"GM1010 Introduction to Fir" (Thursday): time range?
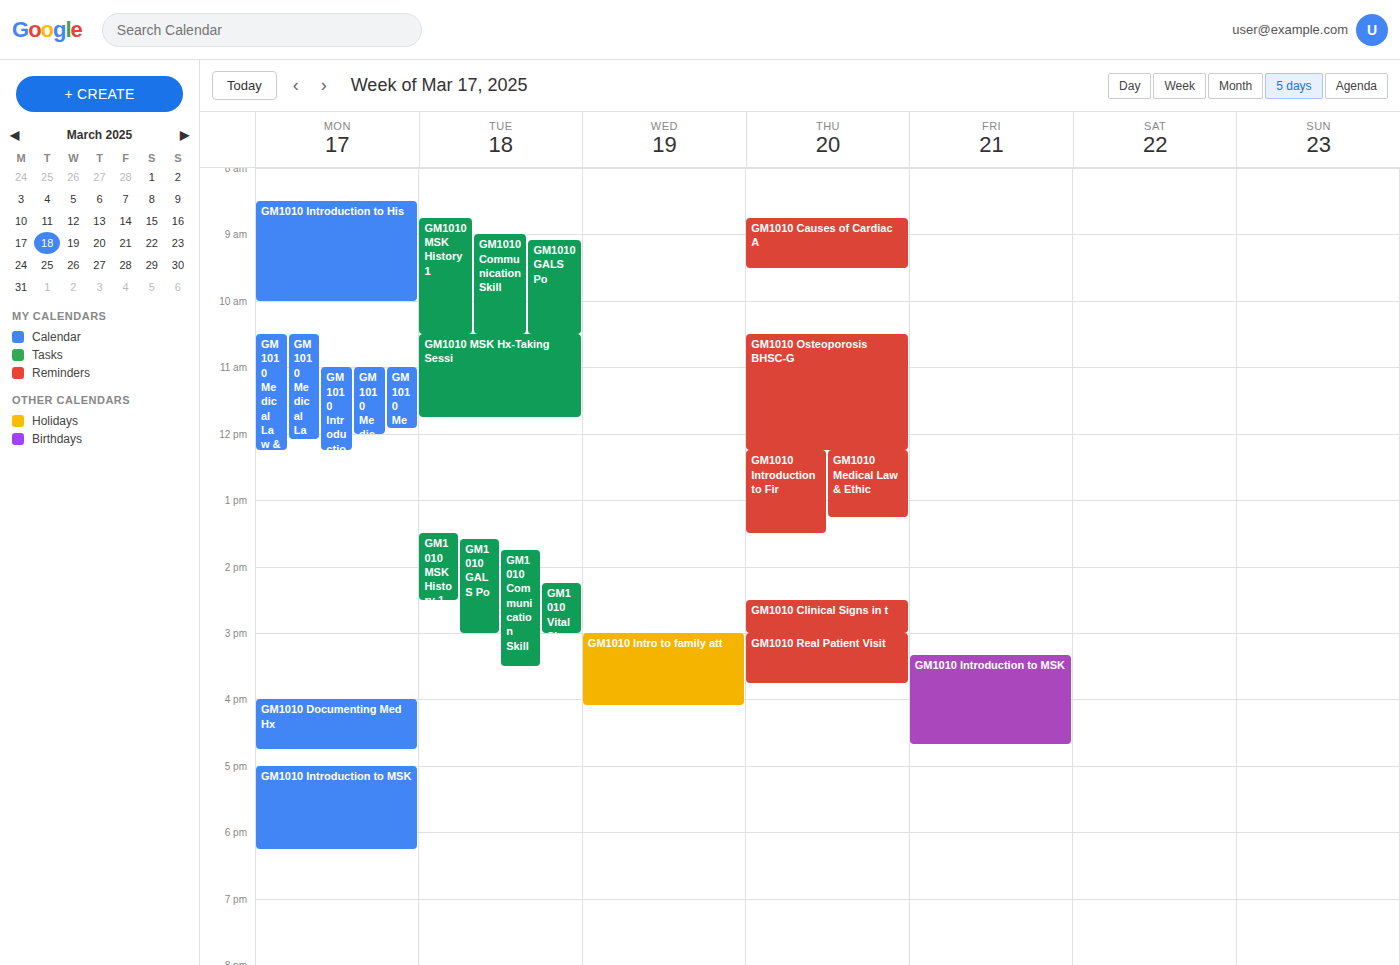
12:15 PM to 1:30 PM